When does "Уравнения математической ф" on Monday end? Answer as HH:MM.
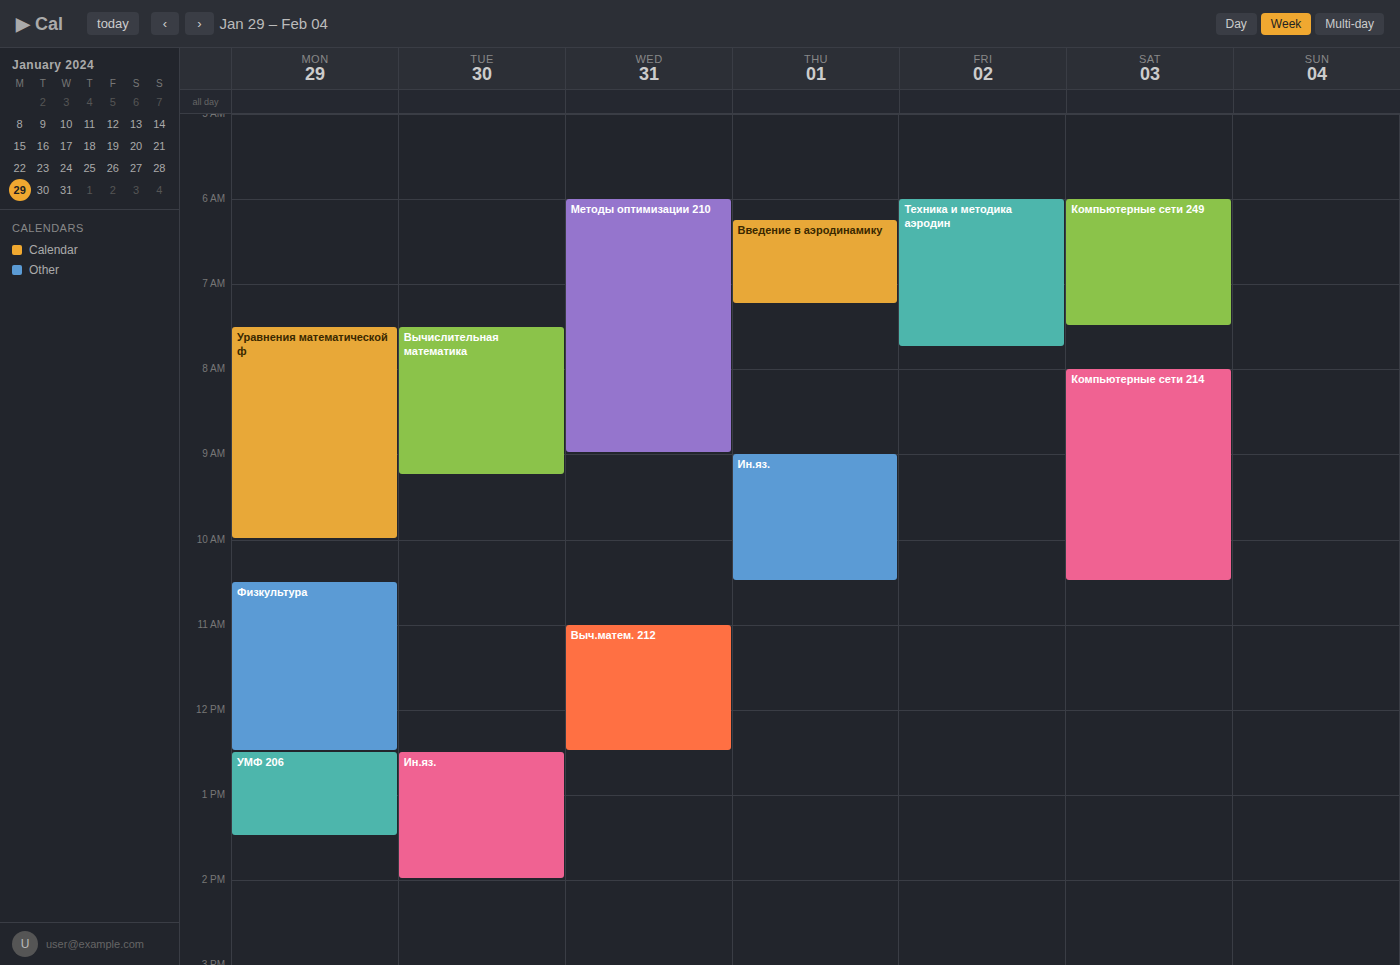
10:00